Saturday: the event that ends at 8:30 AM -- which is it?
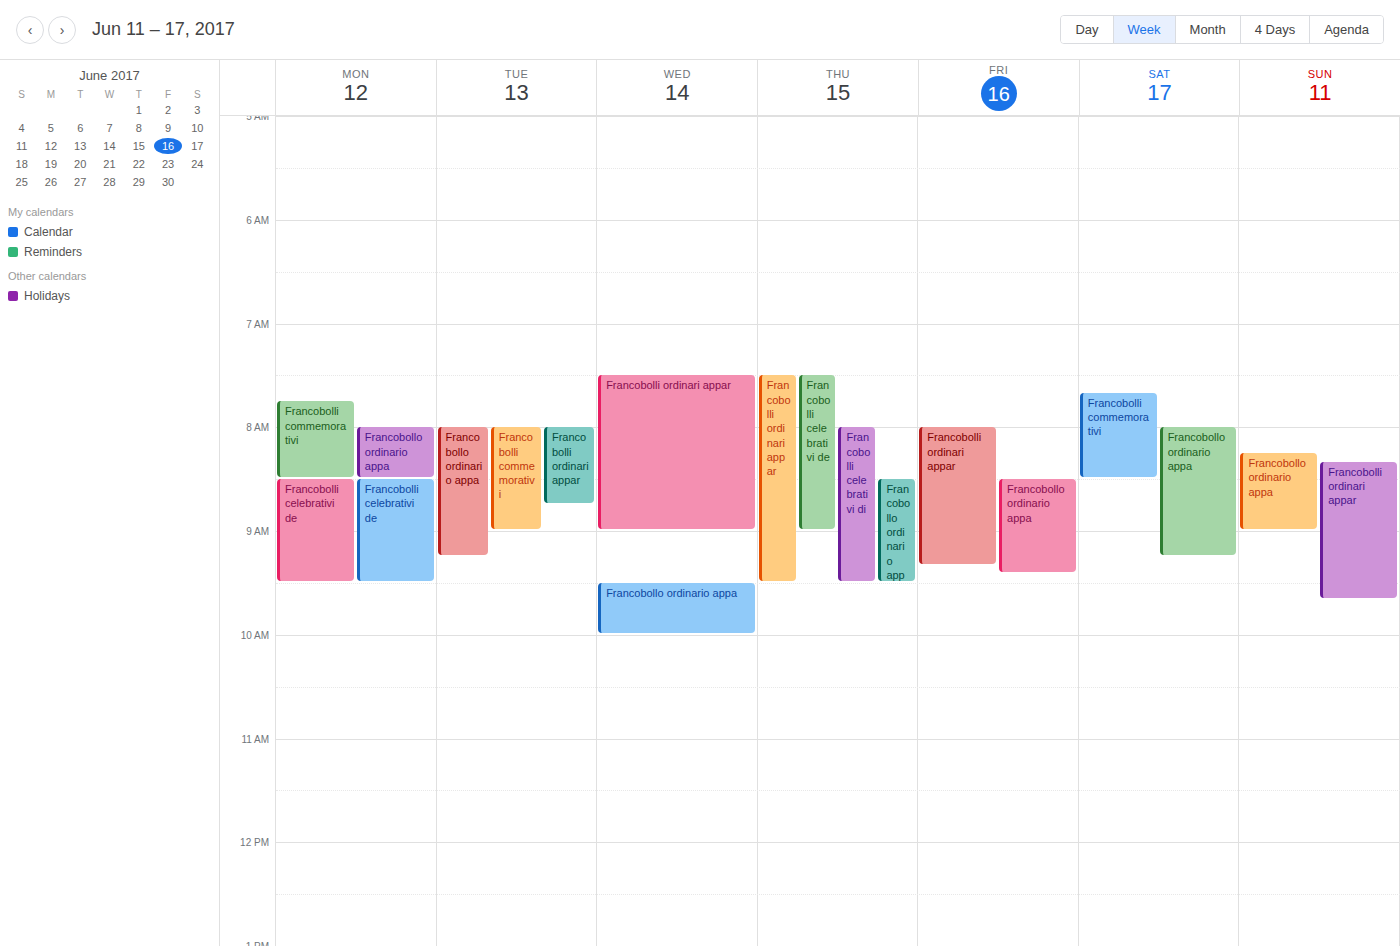
"Francobolli commemorativi"